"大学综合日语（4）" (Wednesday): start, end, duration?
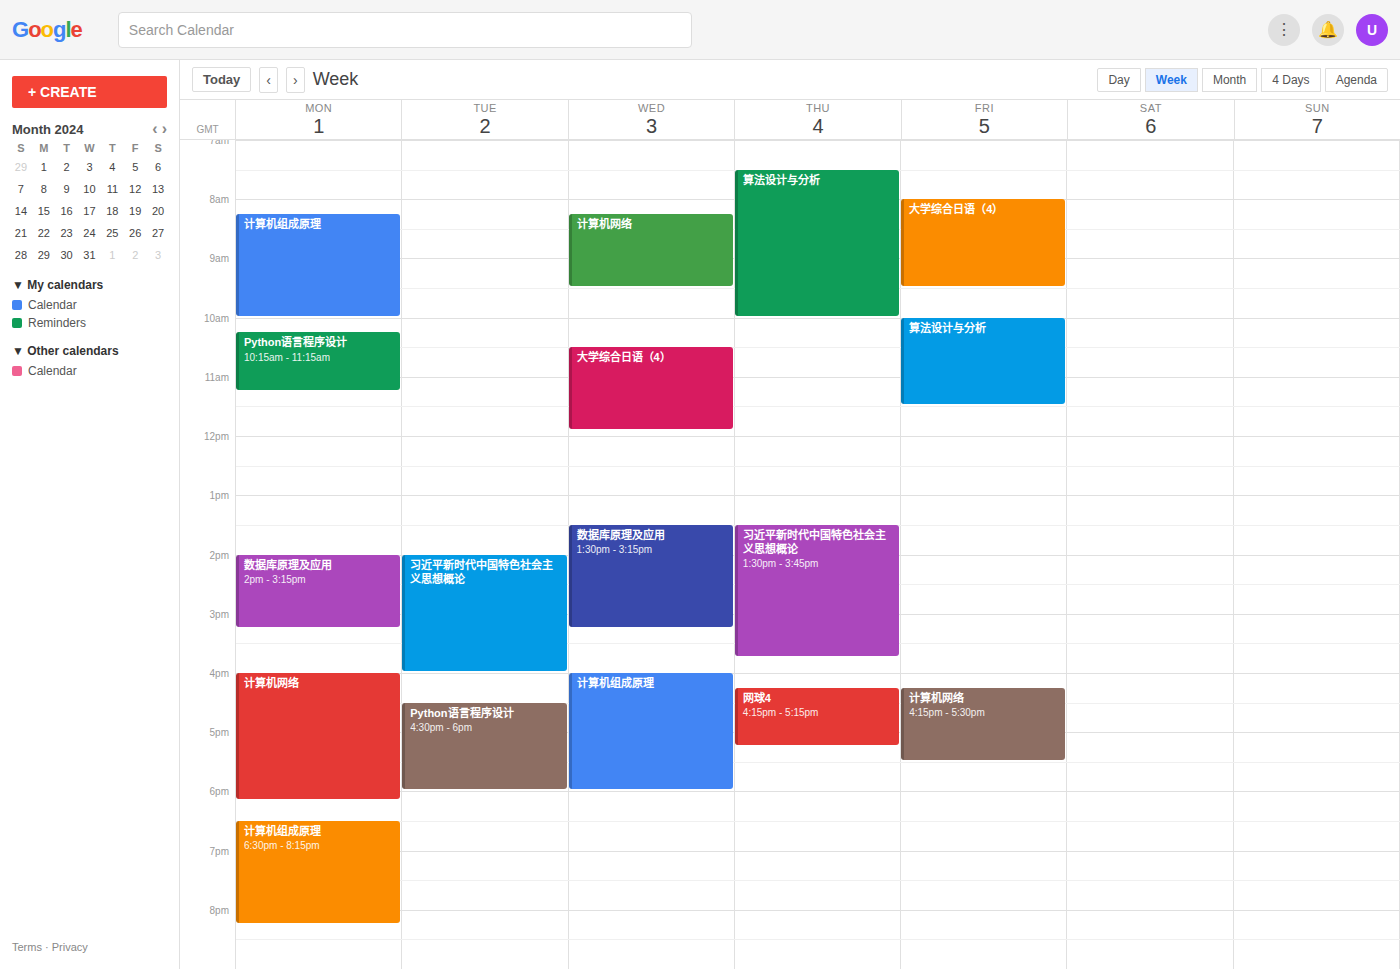
10:30 AM to 11:55 AM, 1 hour 25 minutes